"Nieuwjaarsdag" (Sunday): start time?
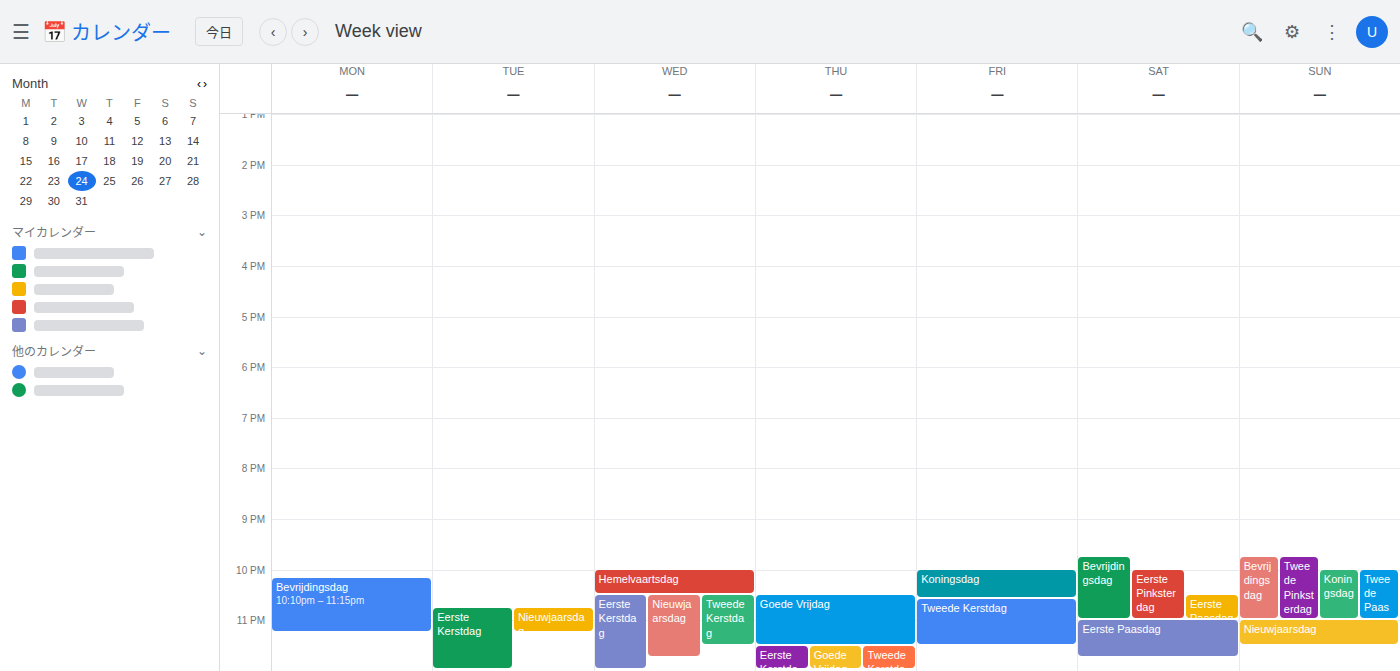
11:00 PM